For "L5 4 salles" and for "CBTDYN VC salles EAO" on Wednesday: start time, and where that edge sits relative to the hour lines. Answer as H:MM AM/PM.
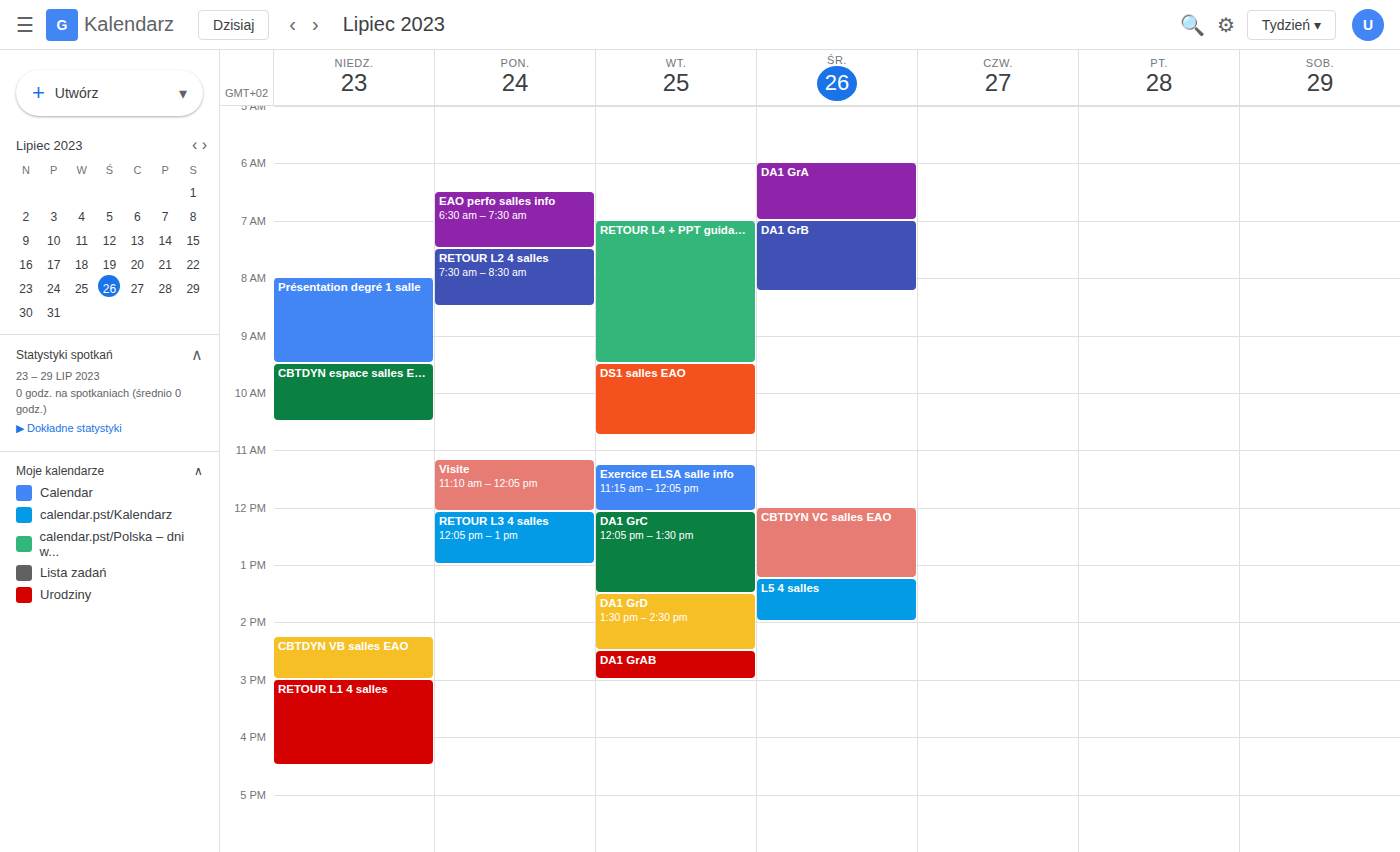
"L5 4 salles": 1:15 PM, neither: a quarter of the way from the 1 PM line to the 2 PM line. "CBTDYN VC salles EAO": 12:00 PM, exactly on the 12 PM line.